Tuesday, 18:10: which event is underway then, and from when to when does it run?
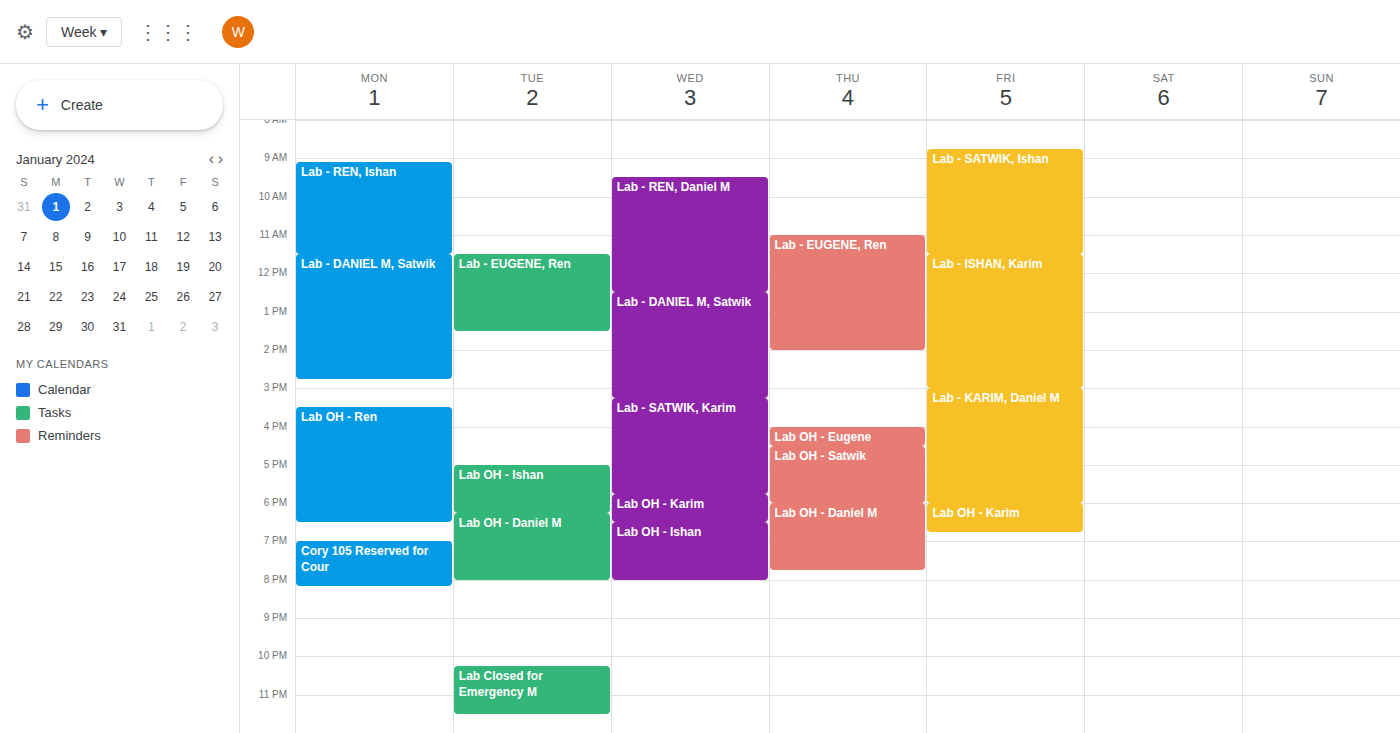
"Lab OH - Ishan", 17:00 to 18:15